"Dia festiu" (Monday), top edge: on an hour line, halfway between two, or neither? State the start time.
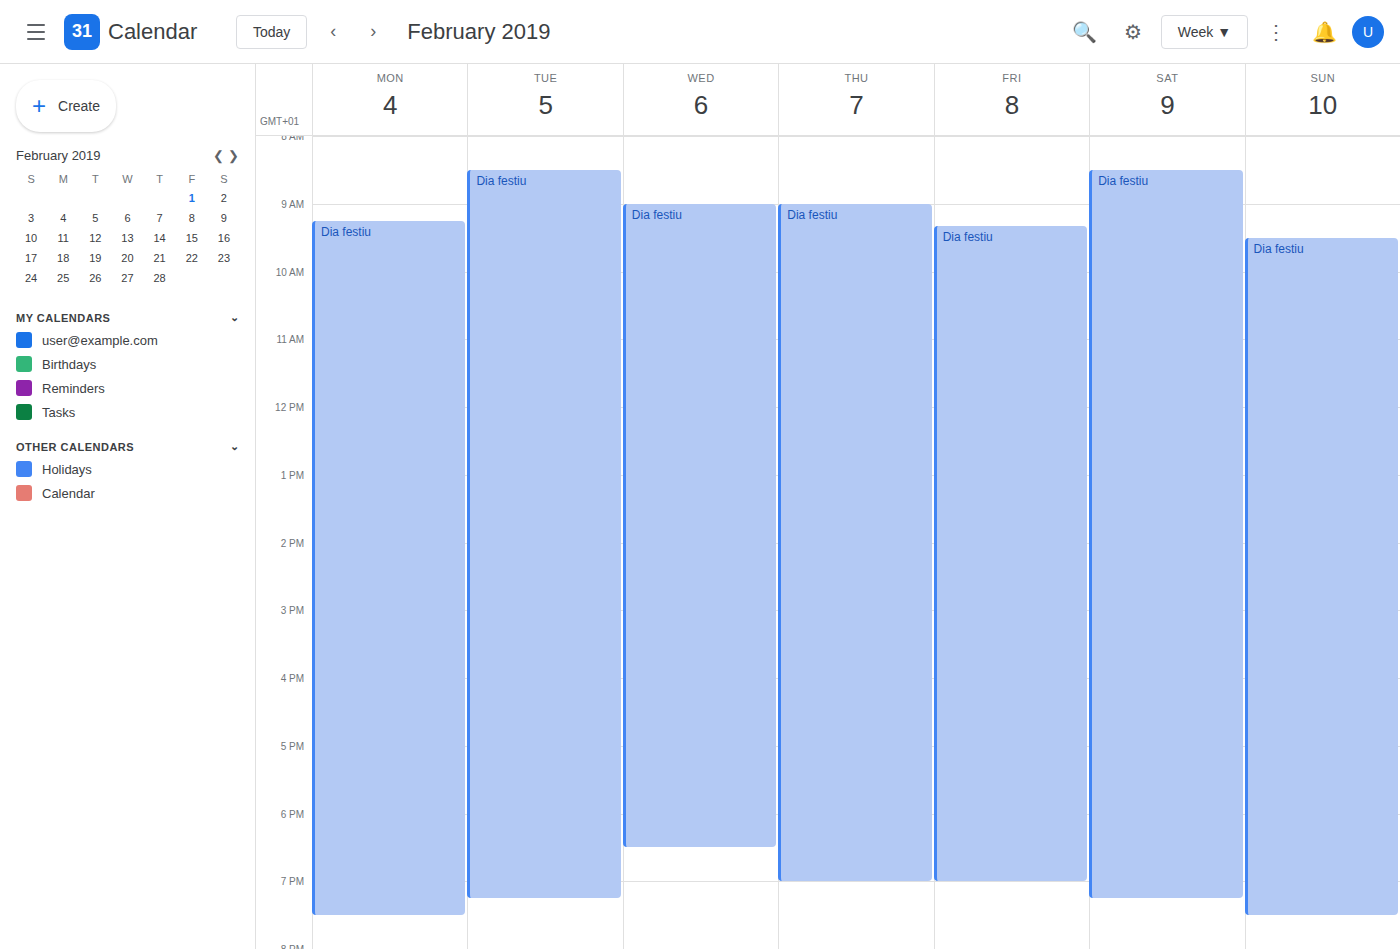
9:15 AM -- neither: a quarter of the way from the 9 AM line to the 10 AM line.